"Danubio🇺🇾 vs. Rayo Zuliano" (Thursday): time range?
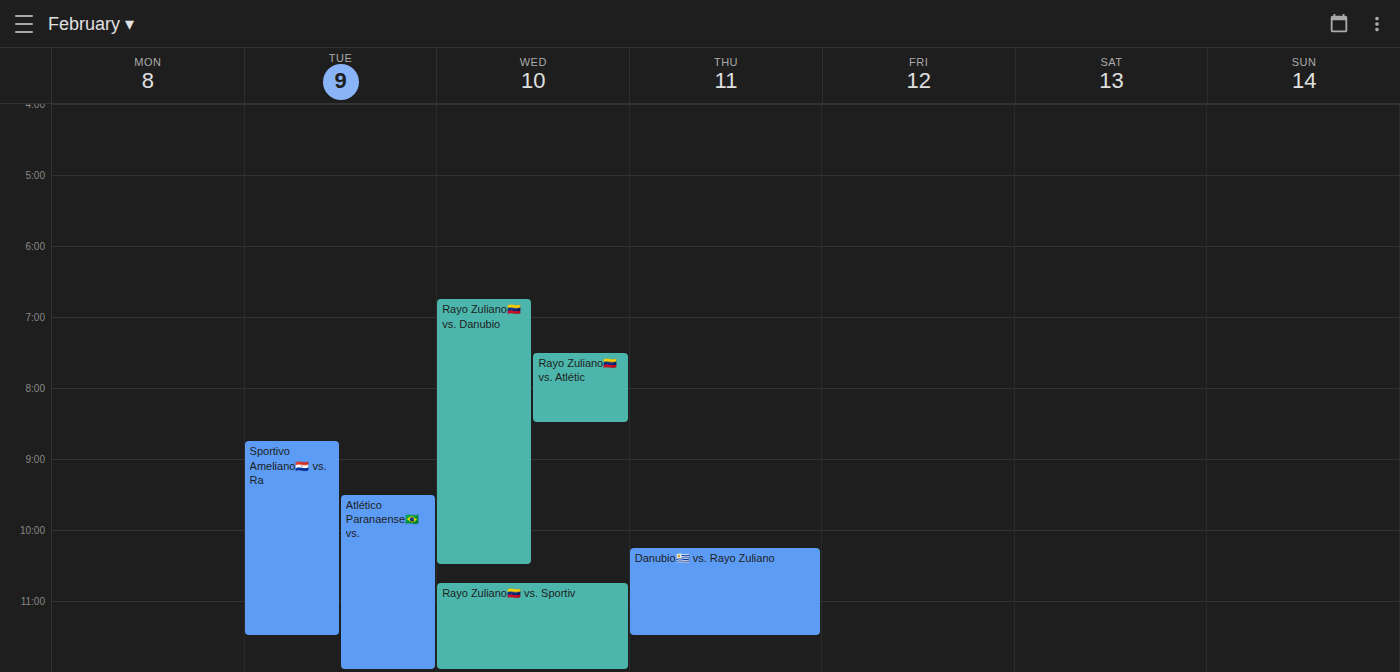
10:15 PM to 11:30 PM